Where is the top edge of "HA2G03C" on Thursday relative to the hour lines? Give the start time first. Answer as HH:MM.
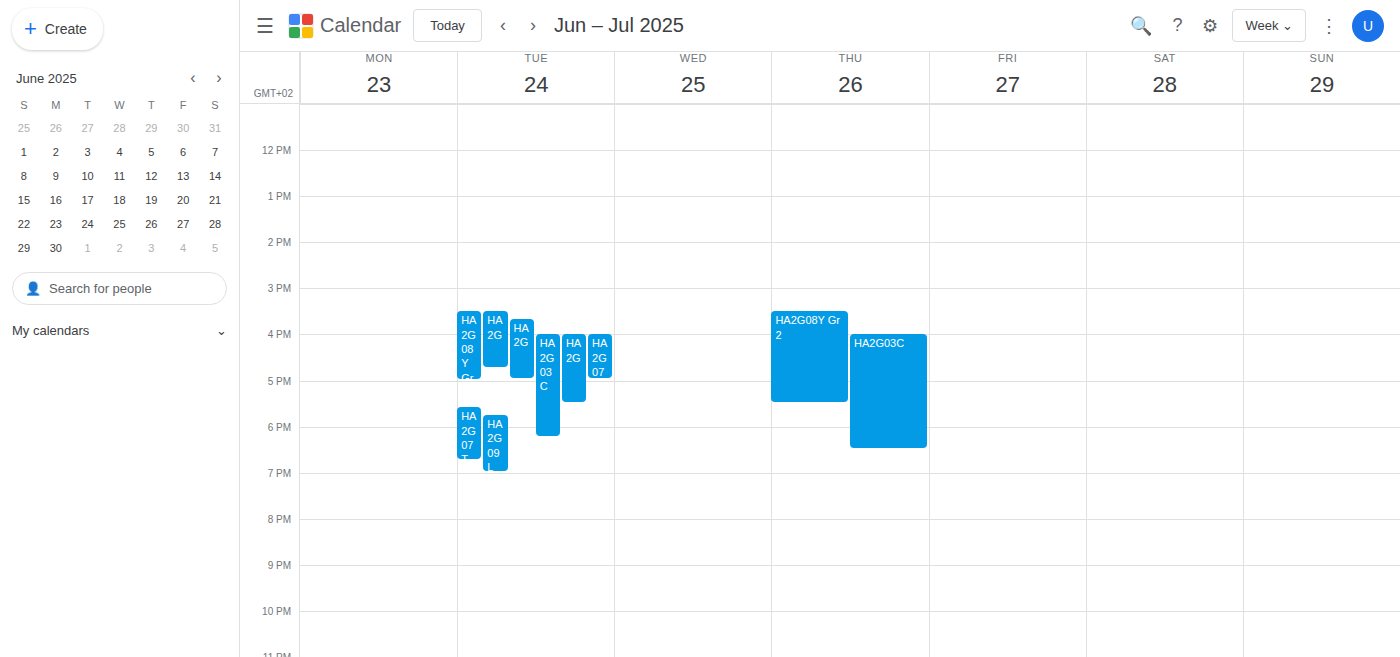
16:00 -- exactly on the 16:00 line.